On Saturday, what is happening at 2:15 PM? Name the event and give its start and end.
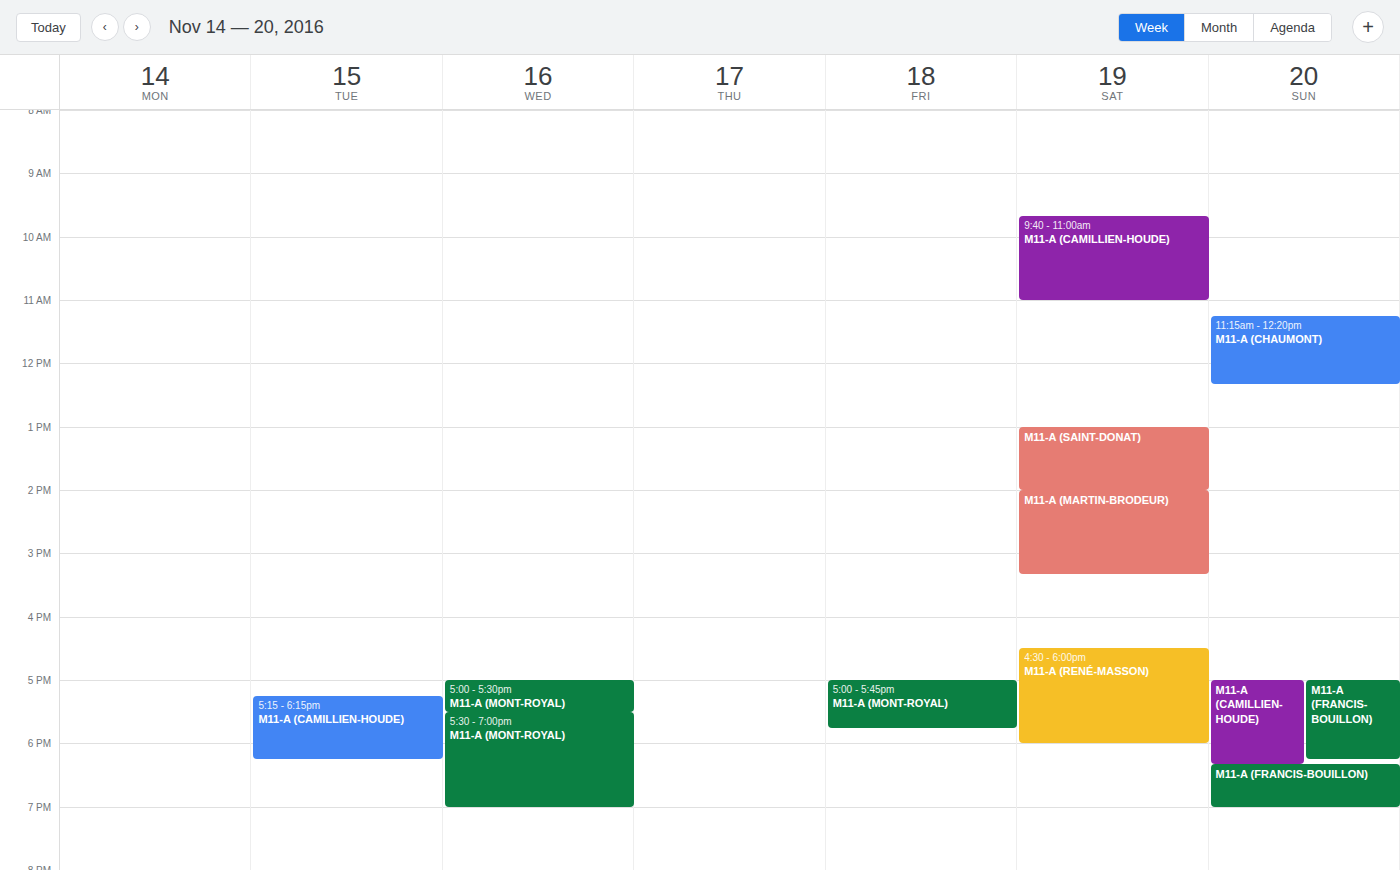
"M11-A (MARTIN-BRODEUR)", 2:00 PM to 3:20 PM